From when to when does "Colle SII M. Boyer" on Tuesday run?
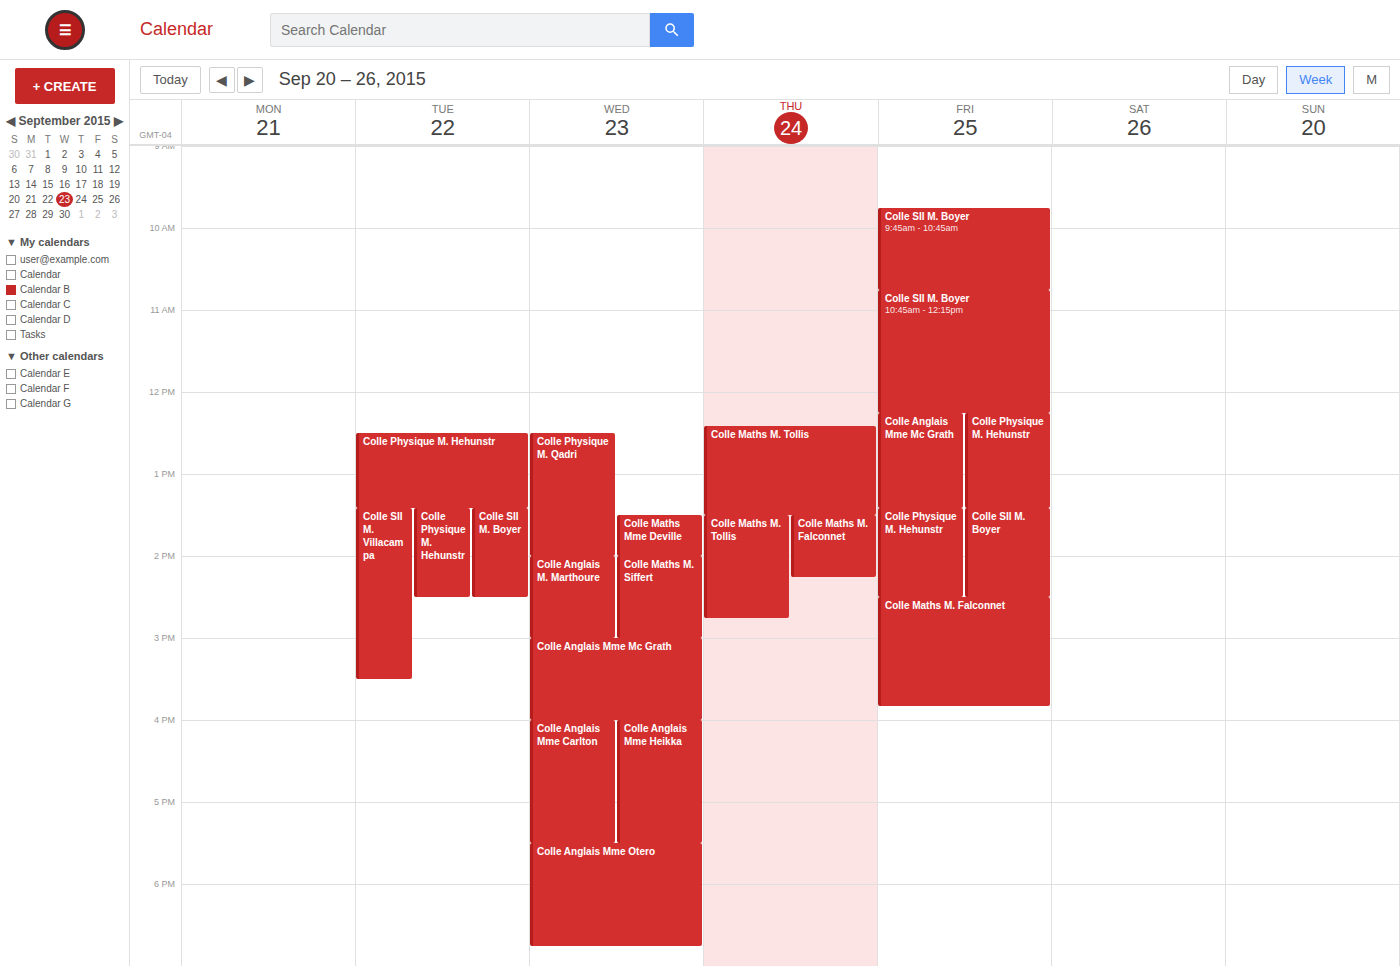
1:25 PM to 2:30 PM